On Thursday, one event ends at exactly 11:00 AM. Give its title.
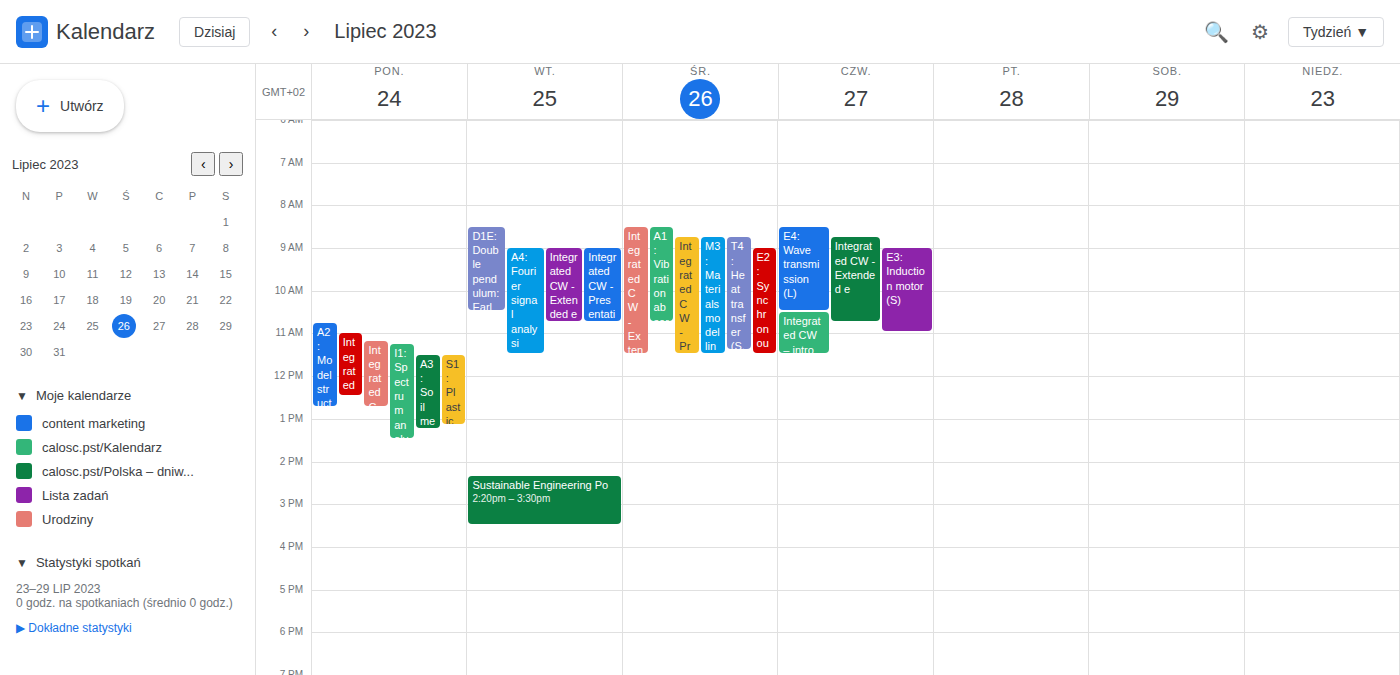
"E3: Induction motor (S)"